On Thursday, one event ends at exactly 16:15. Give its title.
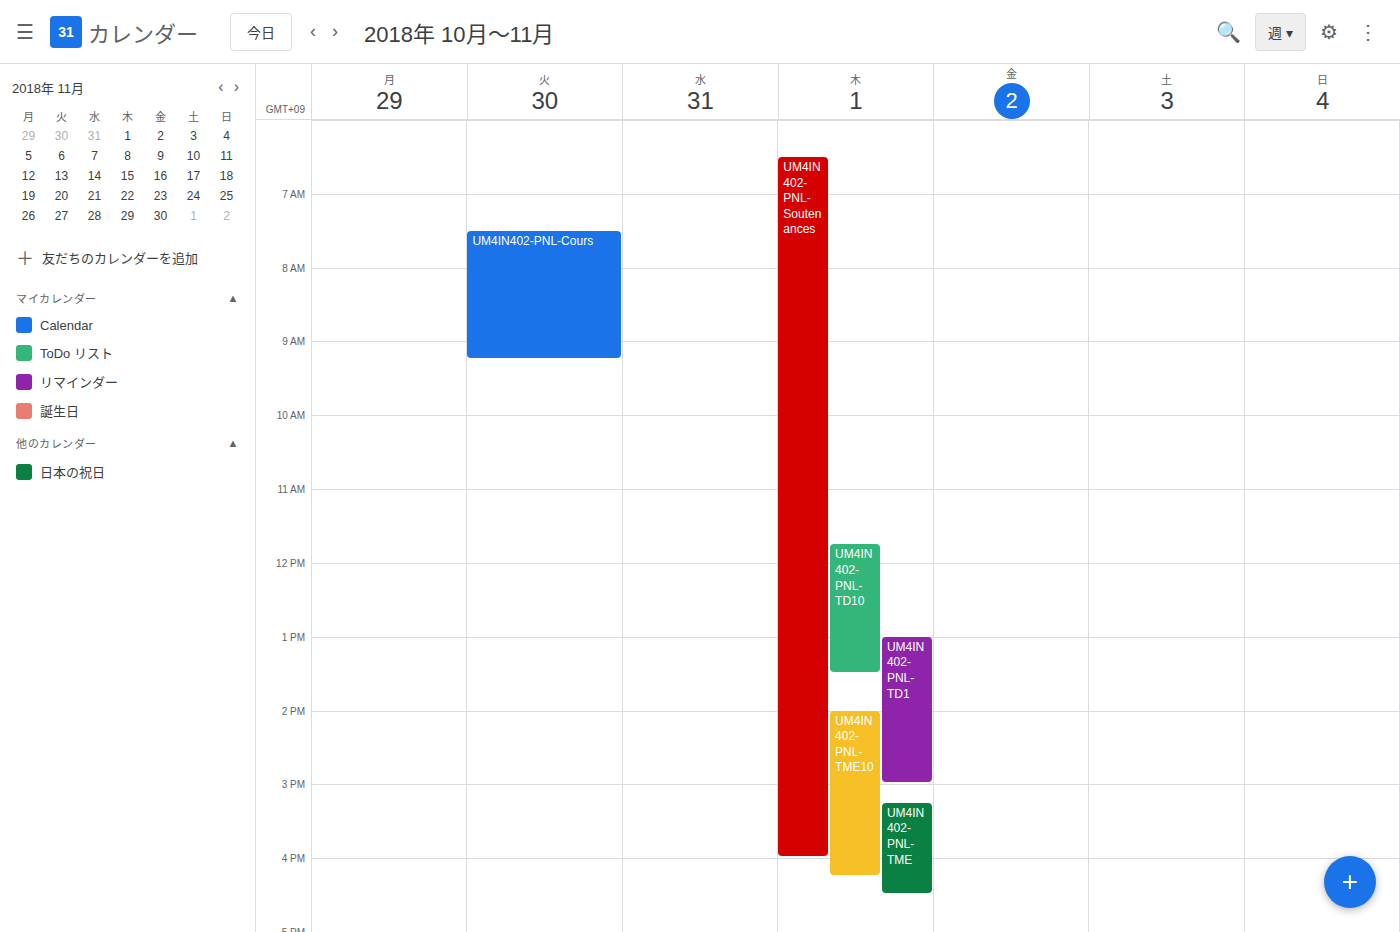
"UM4IN402-PNL-TME10"